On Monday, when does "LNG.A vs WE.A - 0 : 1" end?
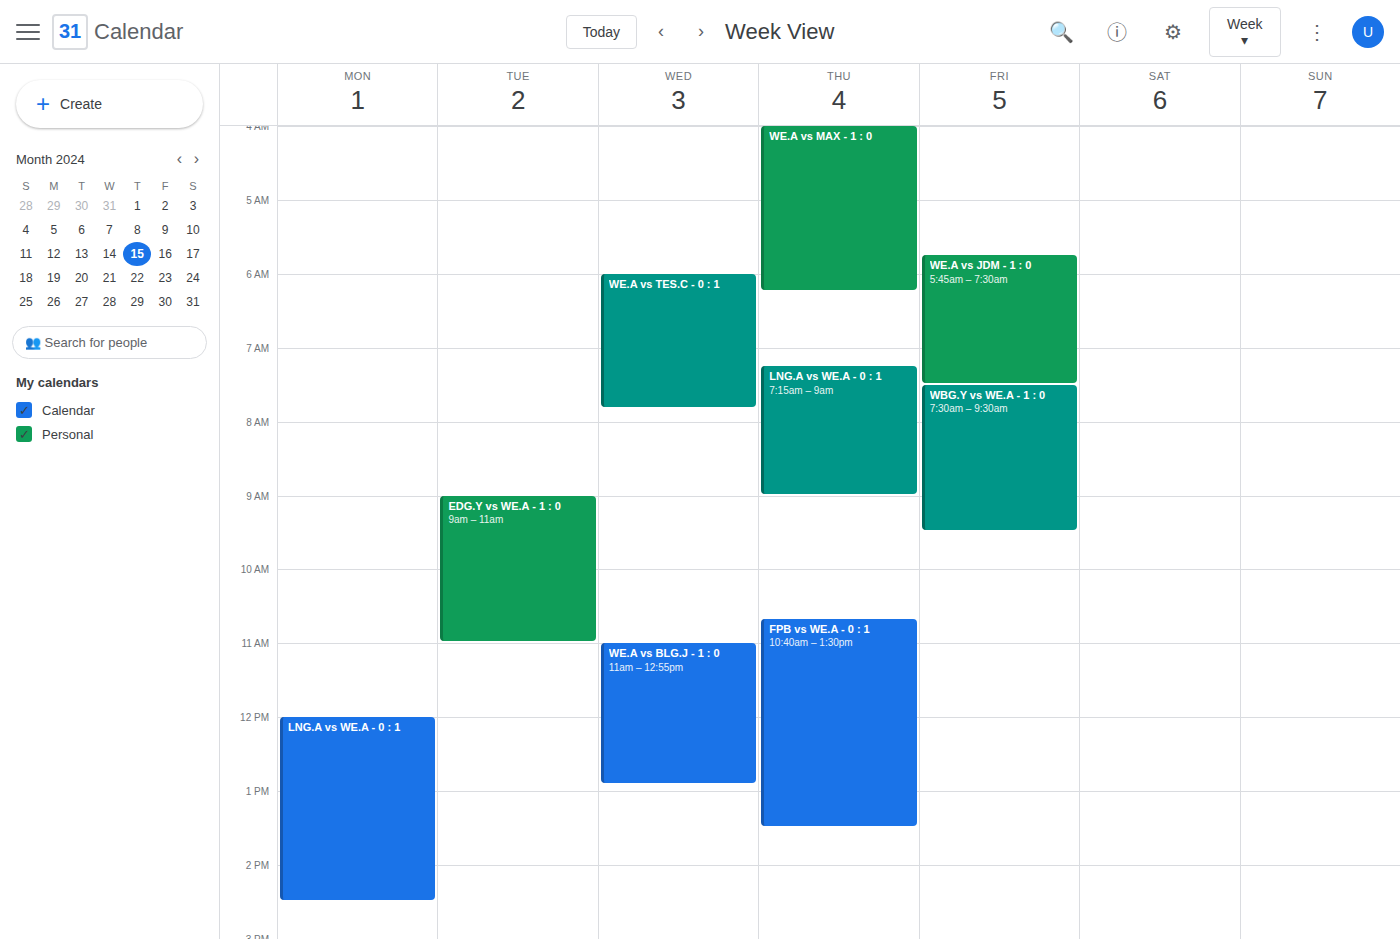
2:30 PM